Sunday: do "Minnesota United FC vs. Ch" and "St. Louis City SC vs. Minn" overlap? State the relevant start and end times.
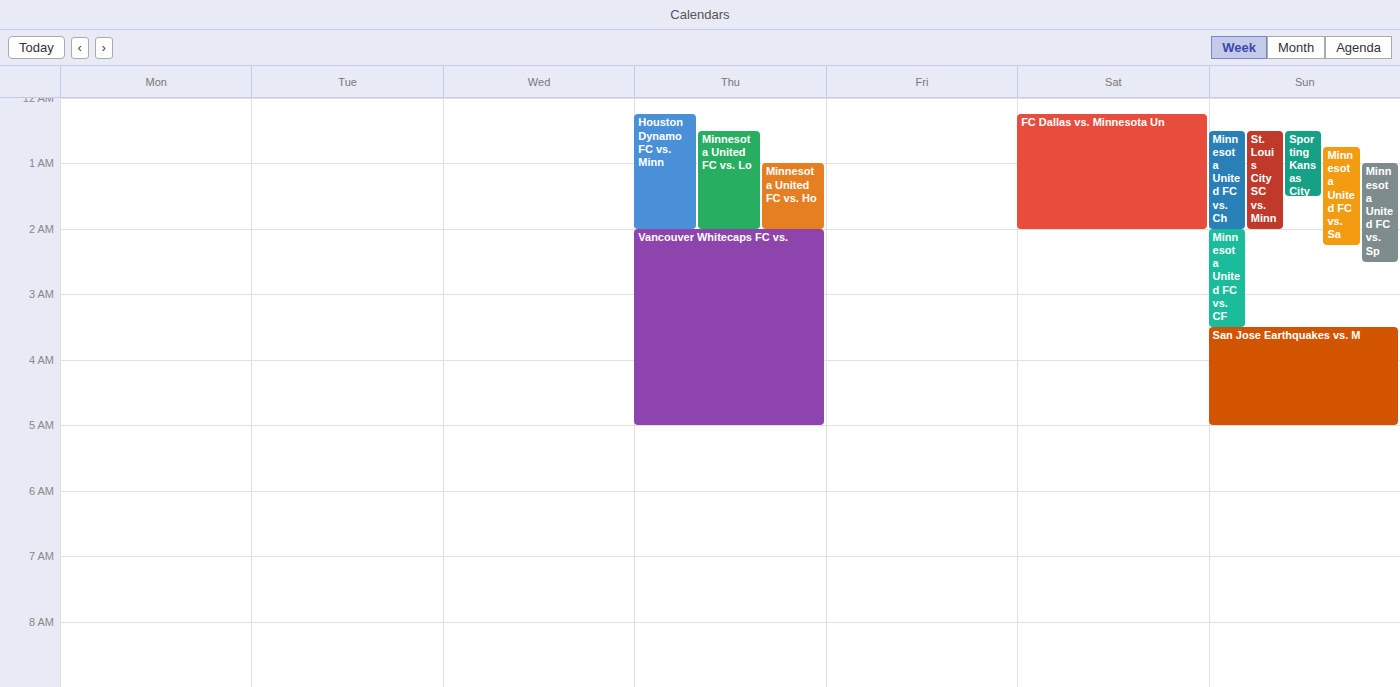
"Minnesota United FC vs. Ch" runs 12:30 AM to 2:00 AM, inside "St. Louis City SC vs. Minn" -- they overlap.